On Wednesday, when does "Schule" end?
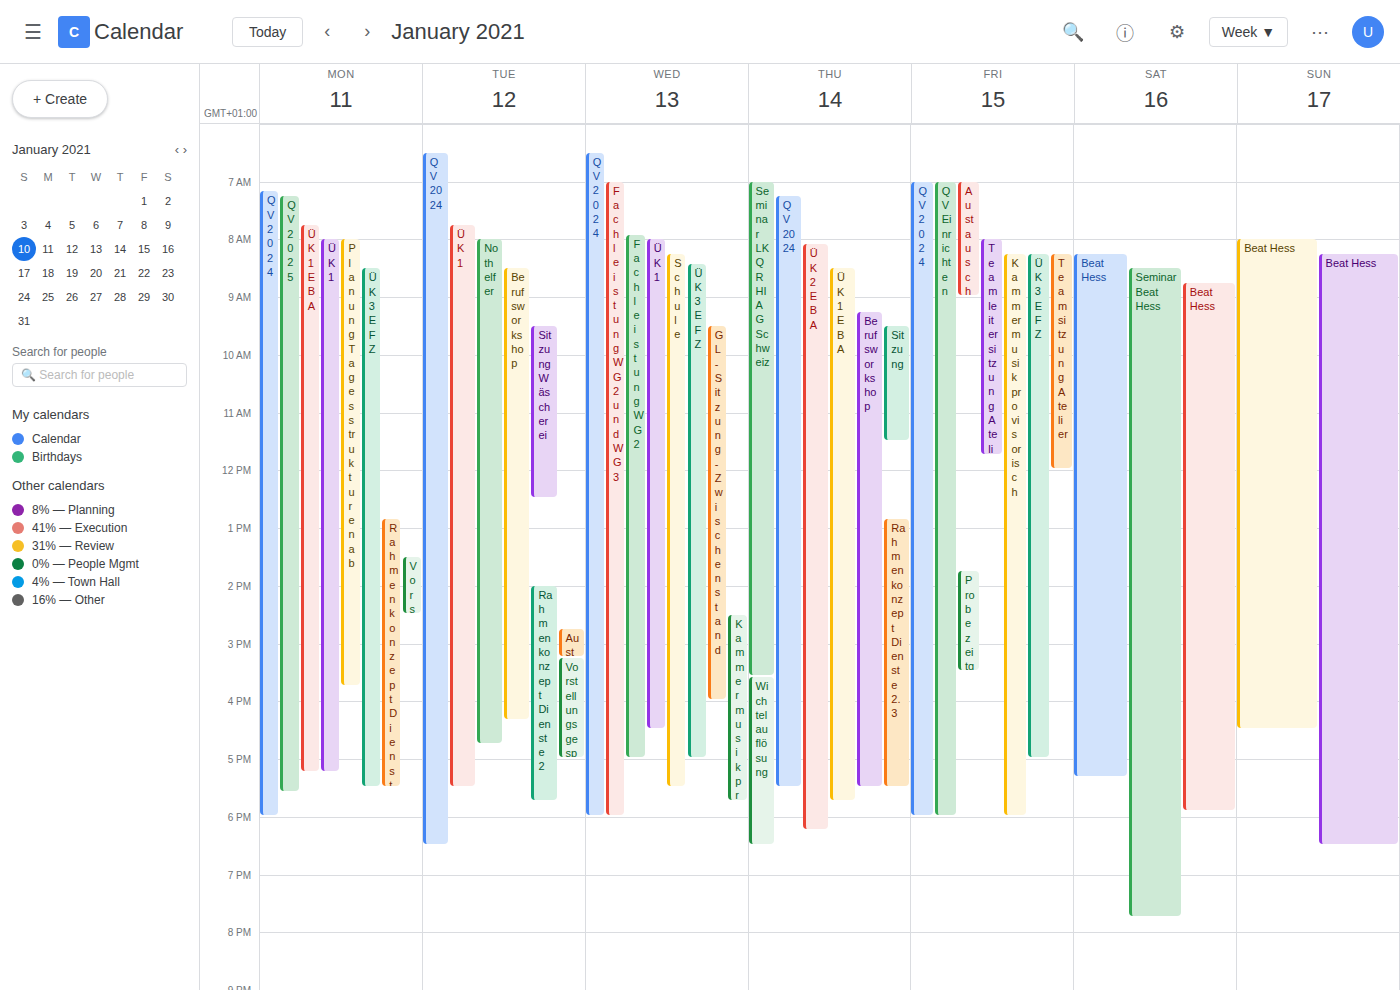
5:30 PM